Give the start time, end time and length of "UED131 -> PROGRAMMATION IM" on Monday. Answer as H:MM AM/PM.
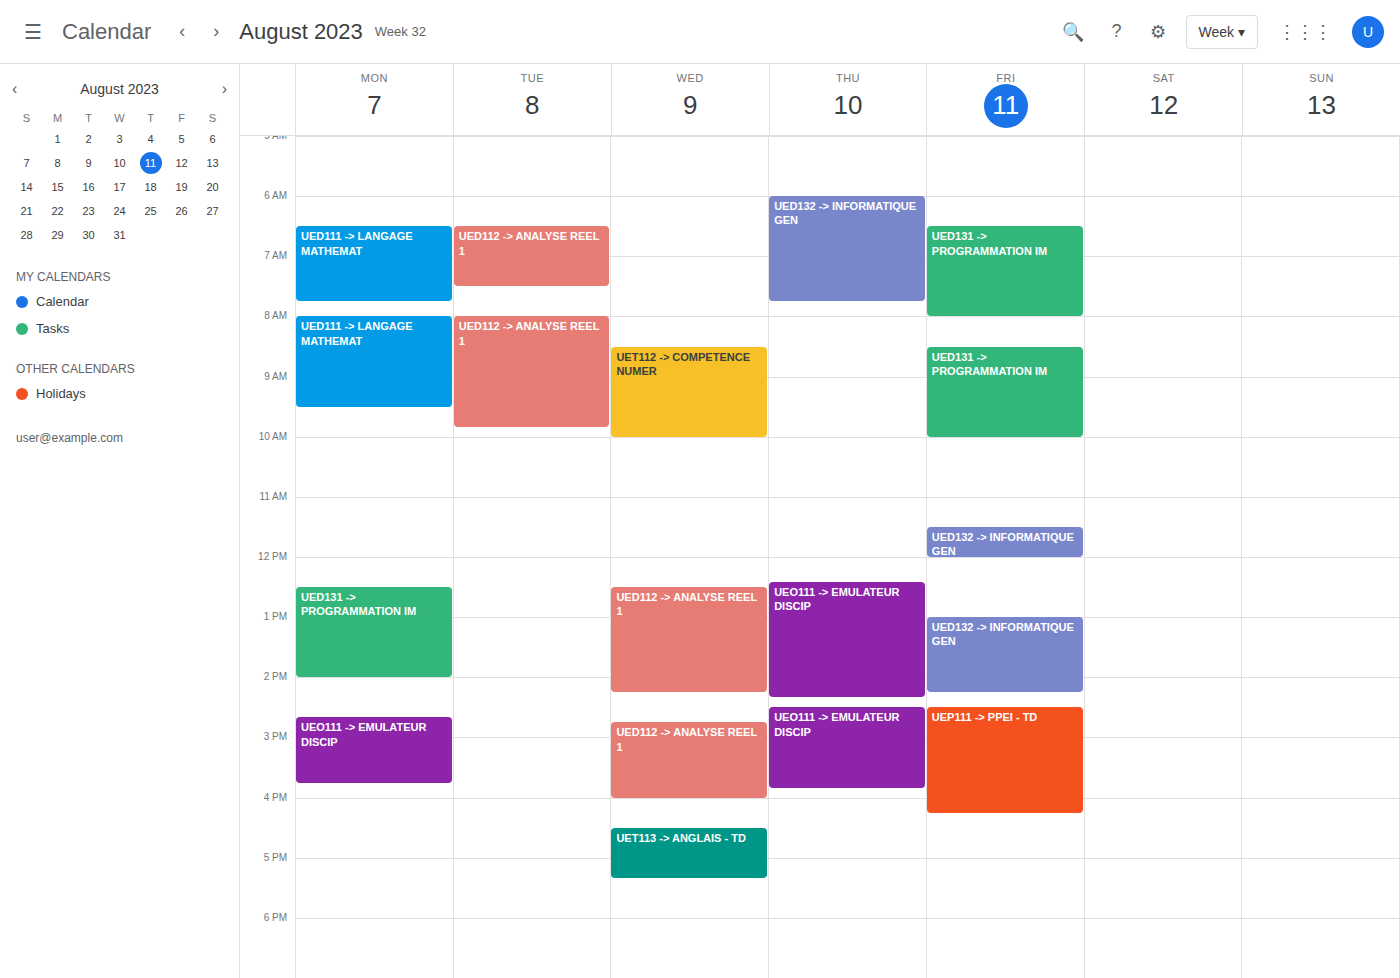
12:30 PM to 2:00 PM, 1 hour 30 minutes